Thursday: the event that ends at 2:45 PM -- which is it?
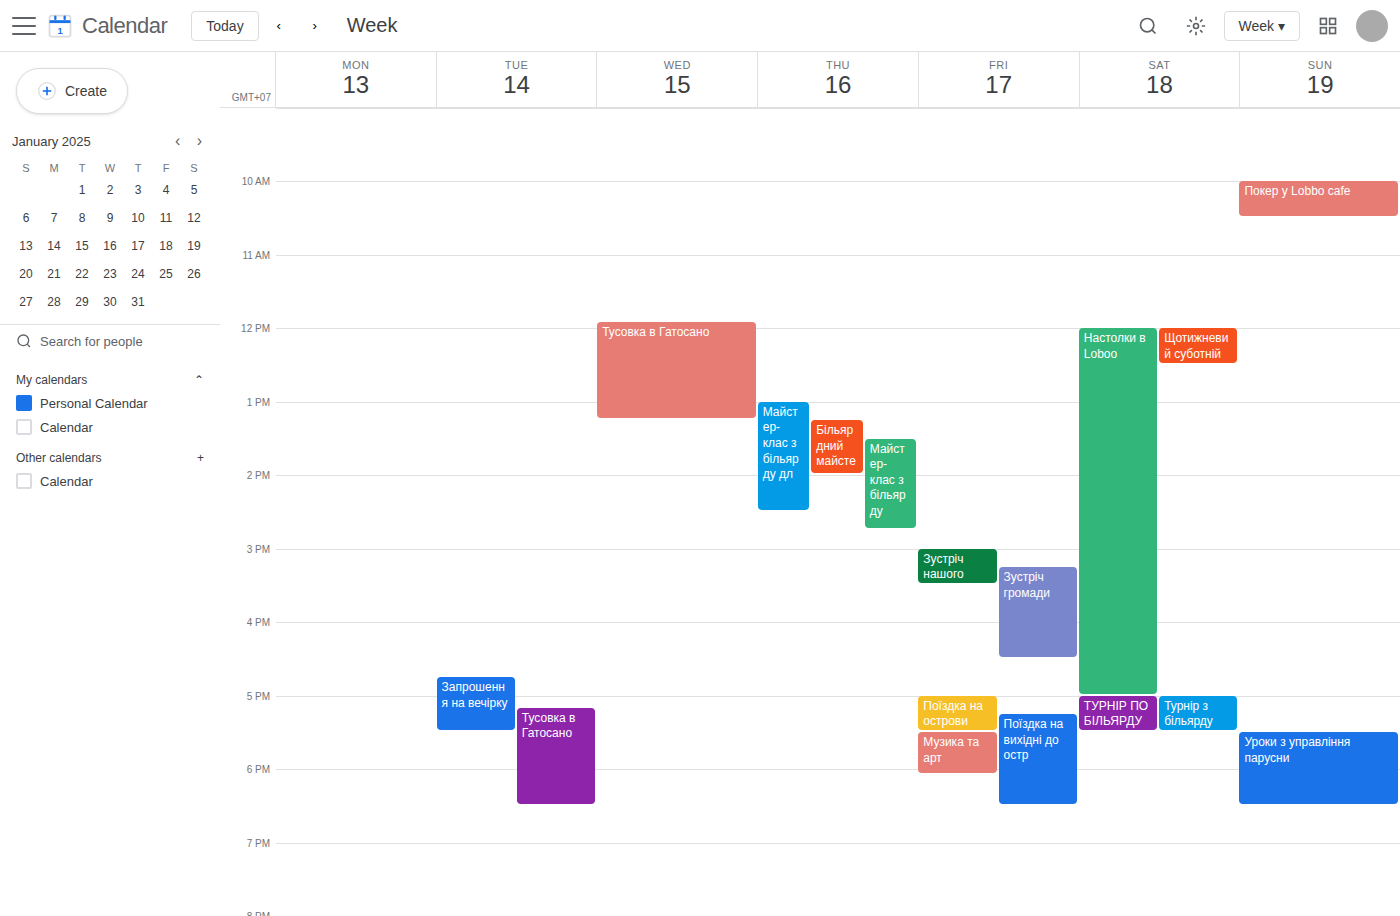
"Майстер-клас з більярду"